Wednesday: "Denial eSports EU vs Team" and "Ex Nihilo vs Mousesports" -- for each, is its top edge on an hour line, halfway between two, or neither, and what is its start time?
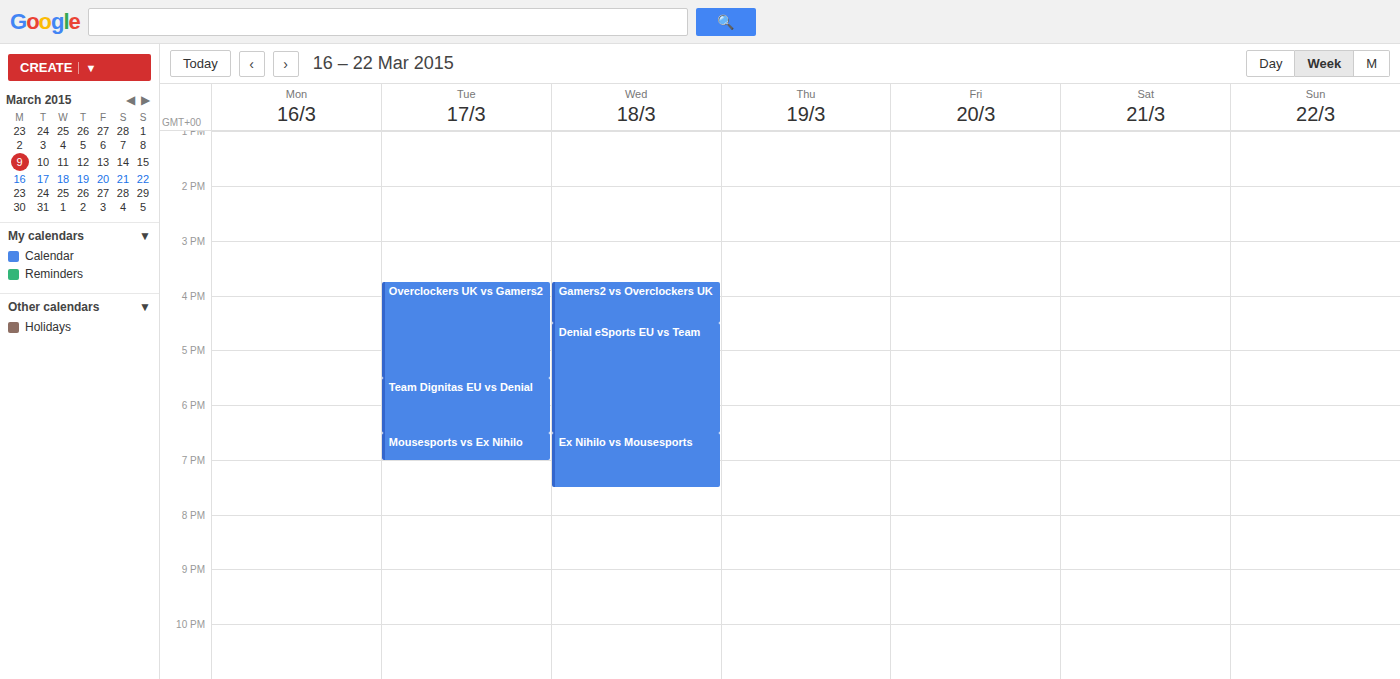
"Denial eSports EU vs Team": 4:30 PM, halfway between the 4 PM and 5 PM lines. "Ex Nihilo vs Mousesports": 6:30 PM, halfway between the 6 PM and 7 PM lines.